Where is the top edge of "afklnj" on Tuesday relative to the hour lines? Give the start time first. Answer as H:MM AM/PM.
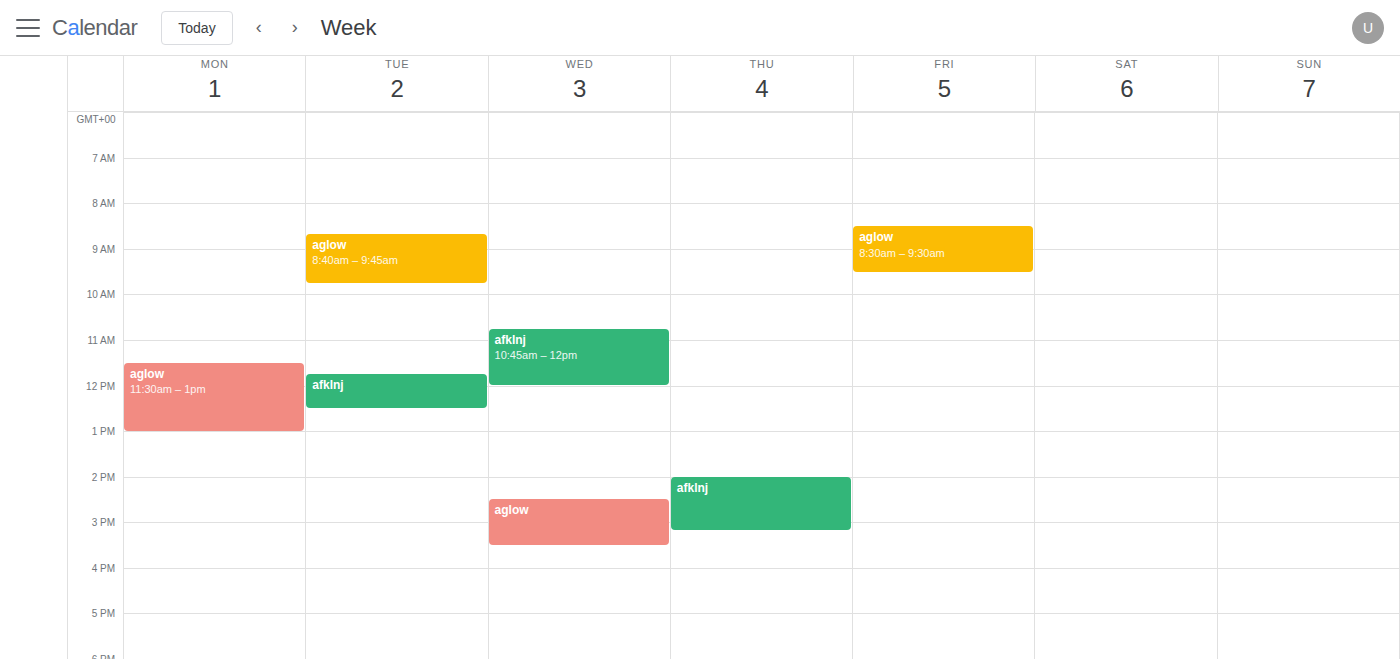
11:45 AM -- neither: three quarters of the way from the 11 AM line to the 12 PM line.